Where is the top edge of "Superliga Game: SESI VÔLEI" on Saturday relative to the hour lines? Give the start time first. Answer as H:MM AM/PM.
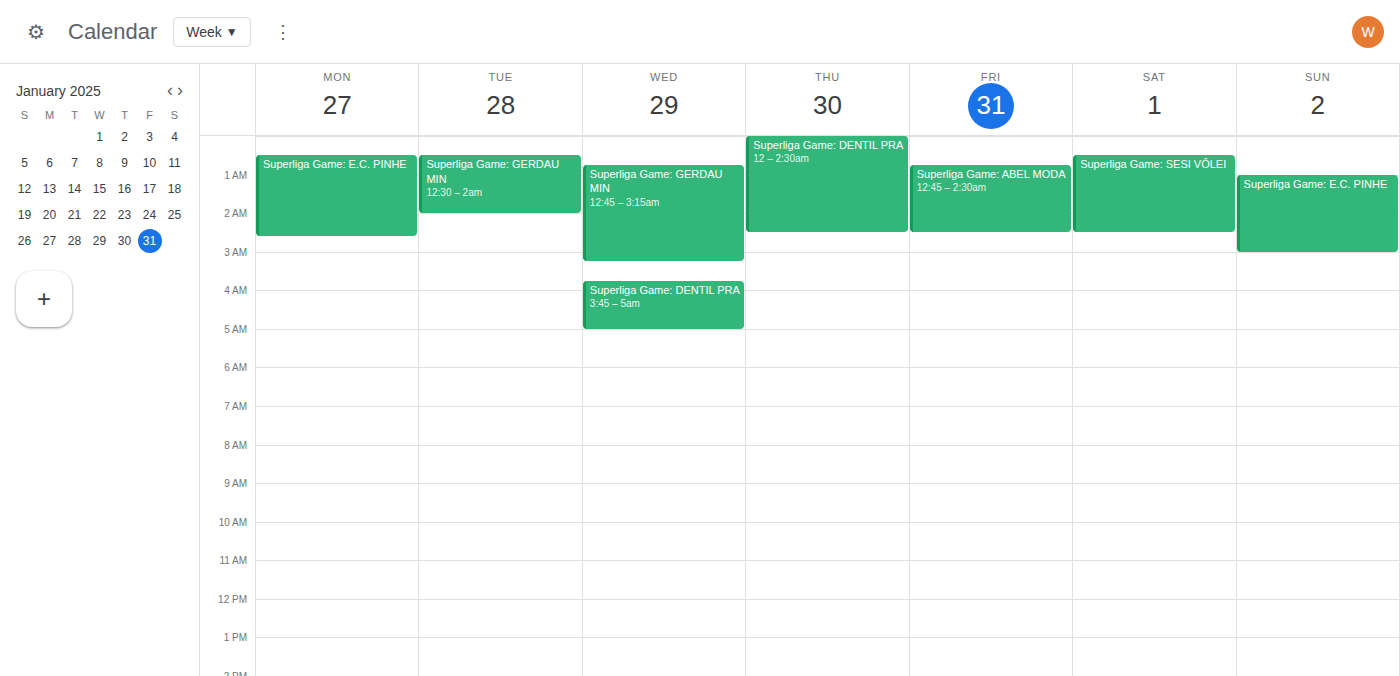
12:30 AM -- halfway between the 12 AM and 1 AM lines.